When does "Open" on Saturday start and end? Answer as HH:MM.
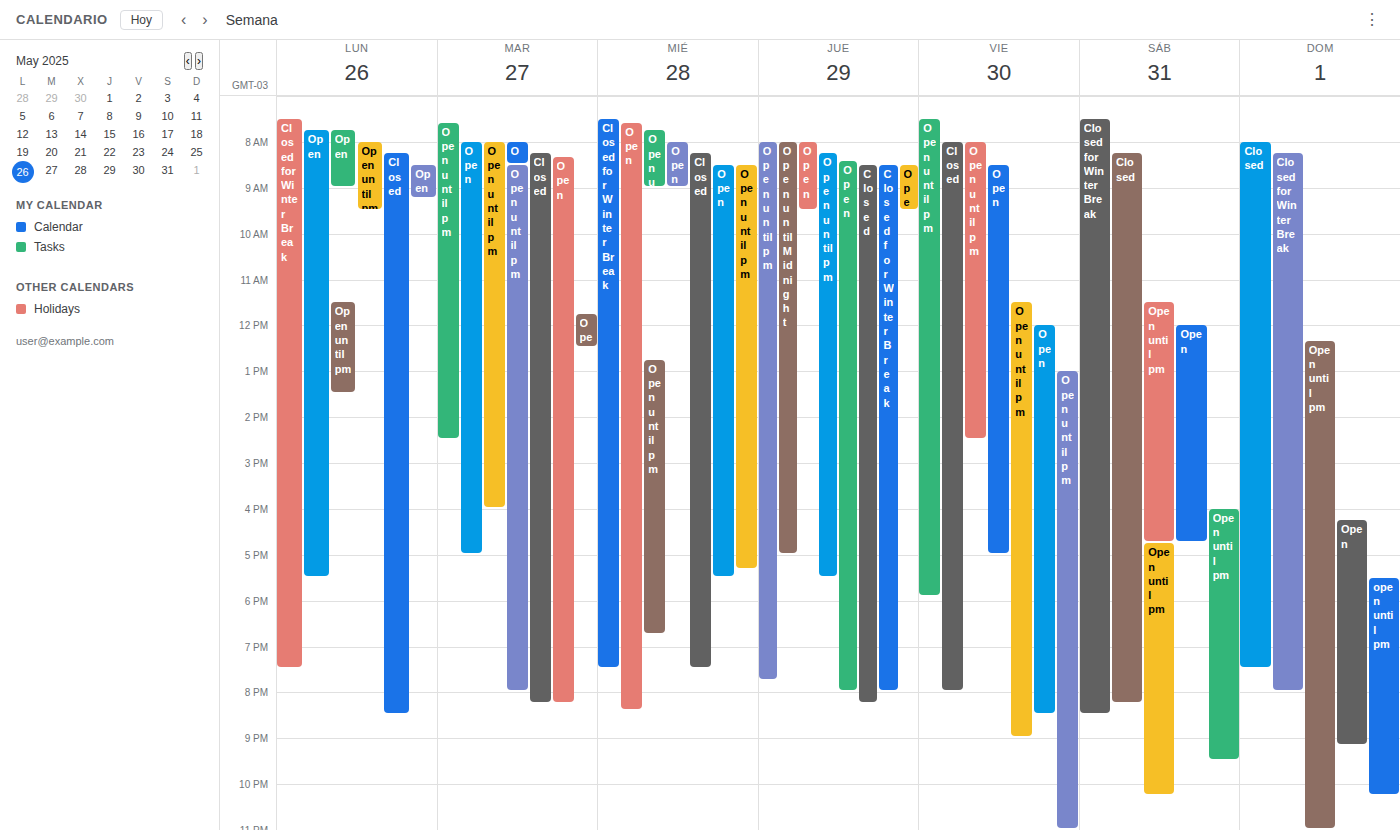
12:00 to 16:45